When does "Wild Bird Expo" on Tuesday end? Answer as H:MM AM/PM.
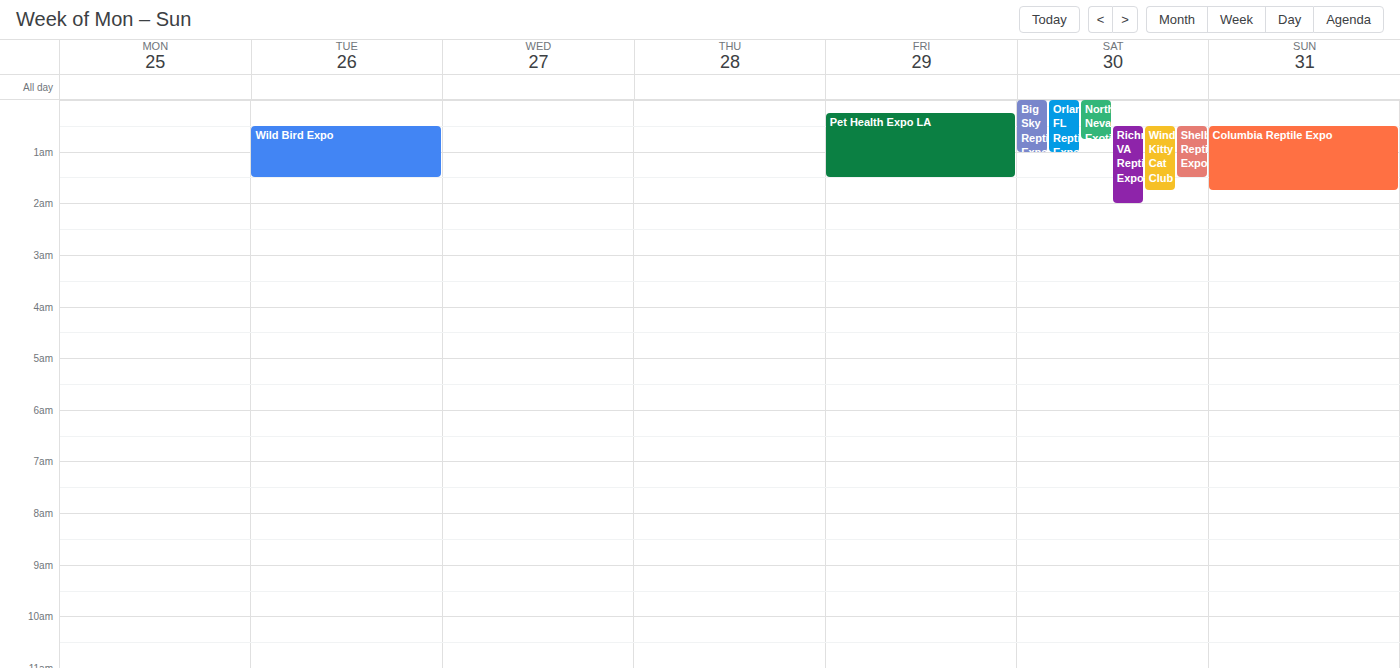
1:30 AM